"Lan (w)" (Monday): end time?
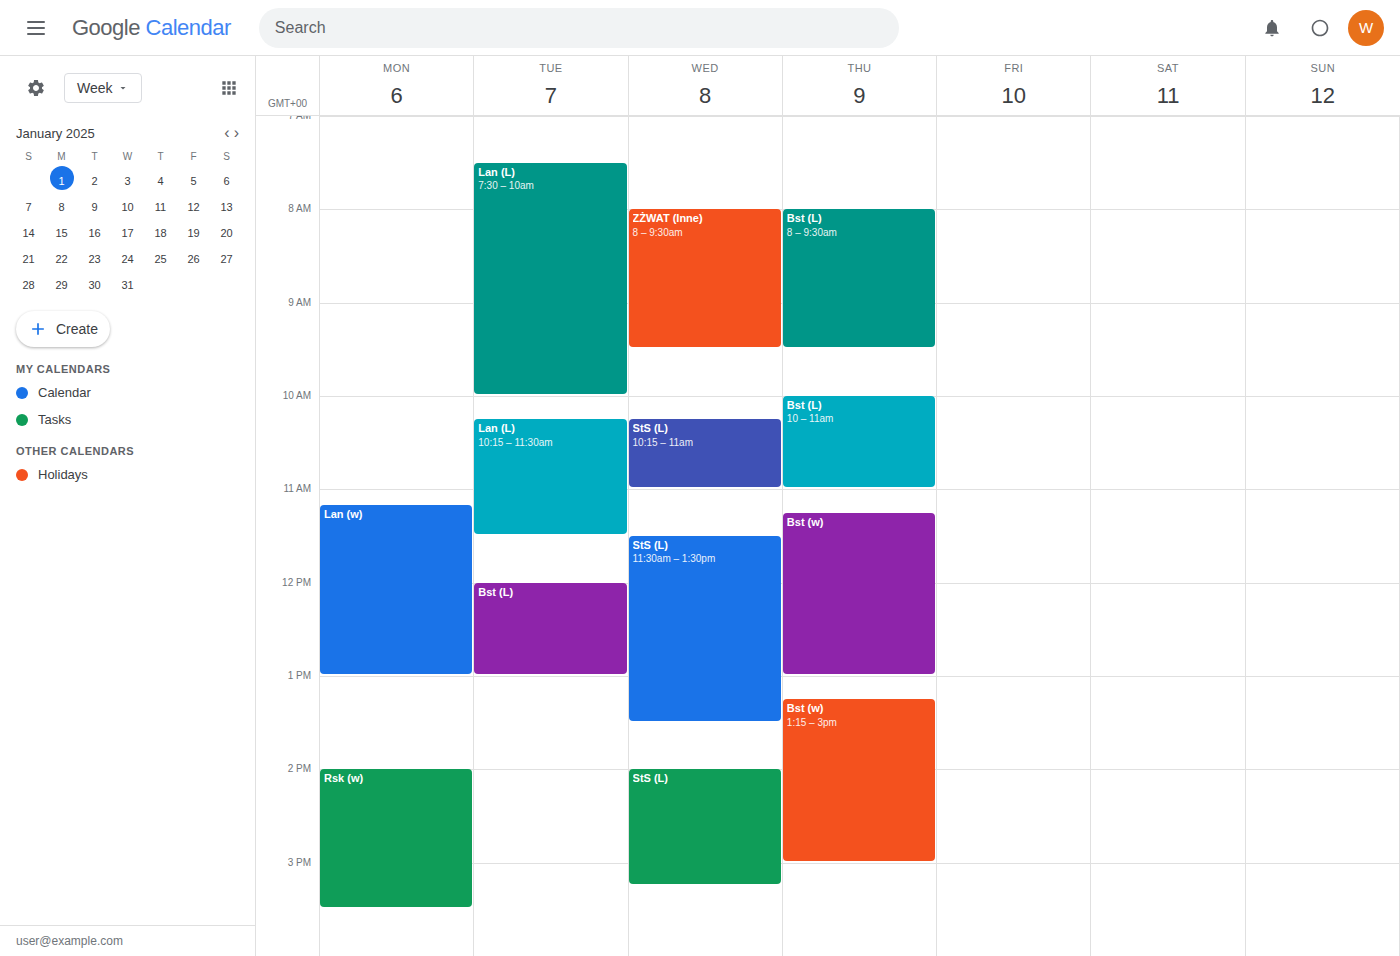
1:00 PM